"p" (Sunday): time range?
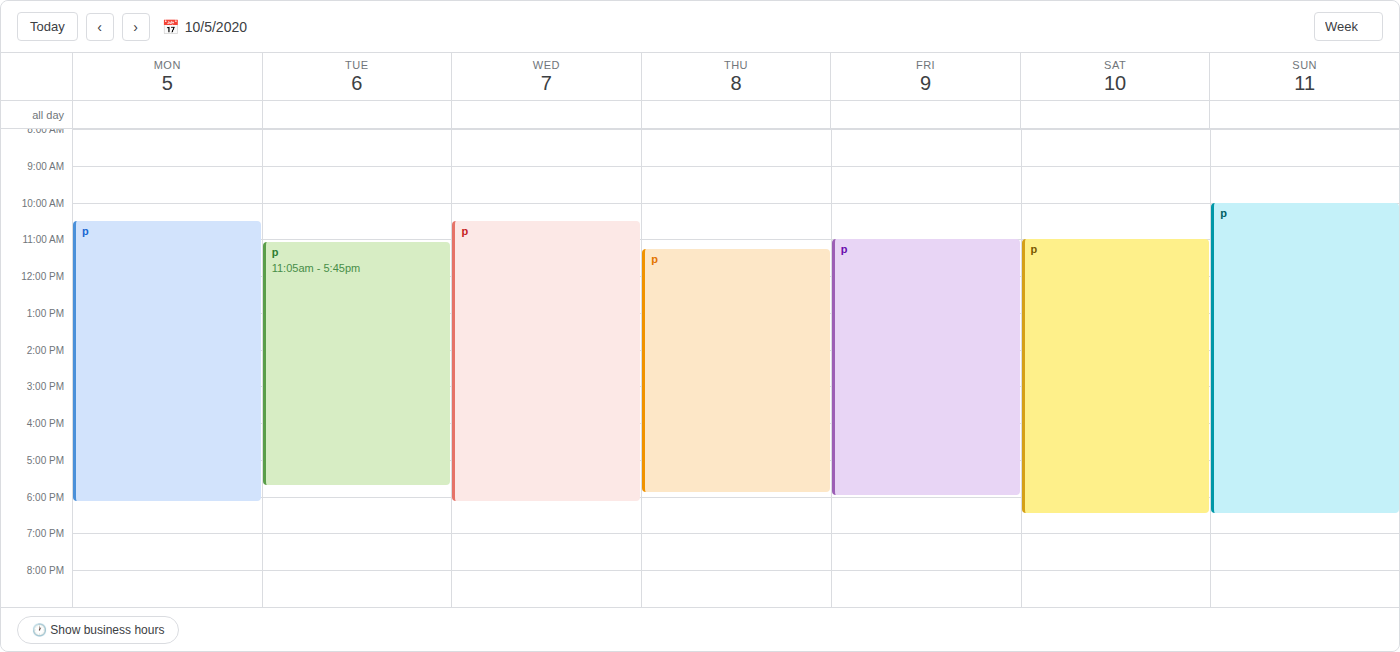
10:00 AM to 6:30 PM